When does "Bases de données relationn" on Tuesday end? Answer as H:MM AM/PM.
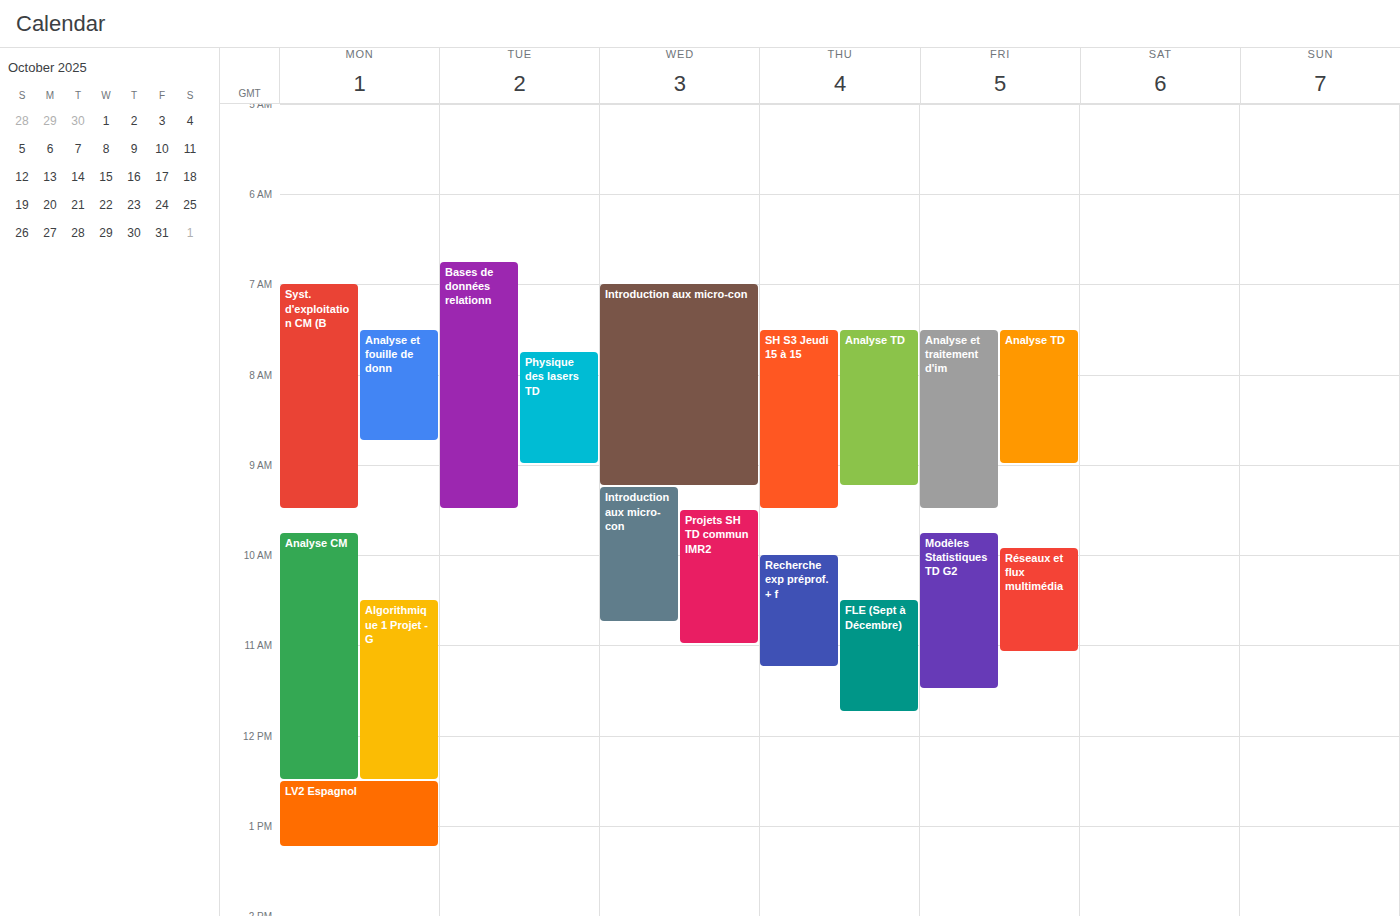
9:30 AM